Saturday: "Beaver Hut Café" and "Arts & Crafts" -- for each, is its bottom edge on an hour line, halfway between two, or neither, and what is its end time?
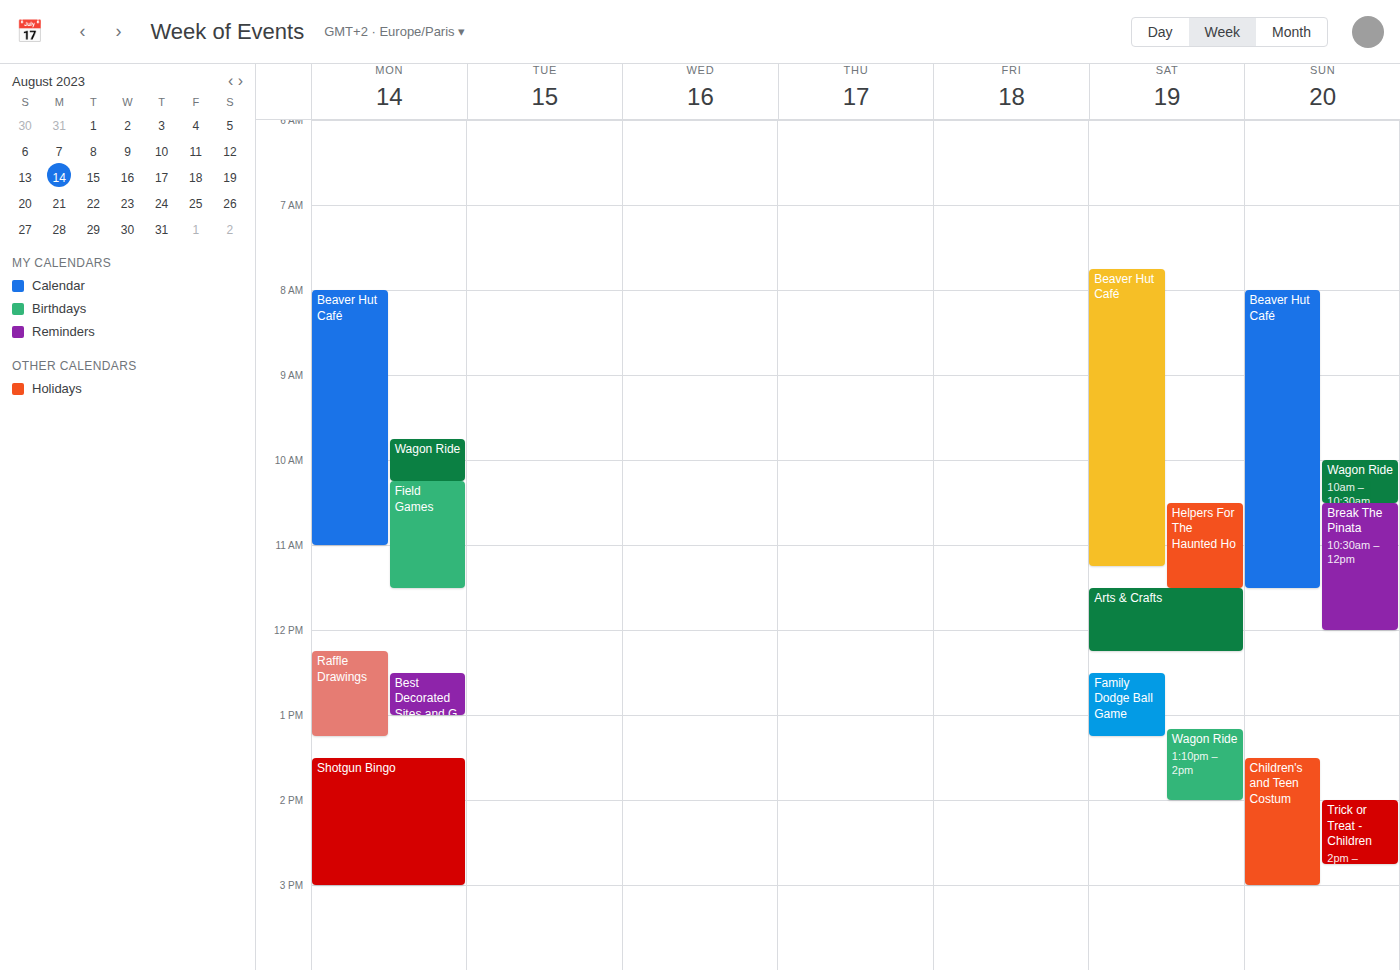
"Beaver Hut Café": 11:15 AM, neither: a quarter of the way from the 11 AM line to the 12 PM line. "Arts & Crafts": 12:15 PM, neither: a quarter of the way from the 12 PM line to the 1 PM line.